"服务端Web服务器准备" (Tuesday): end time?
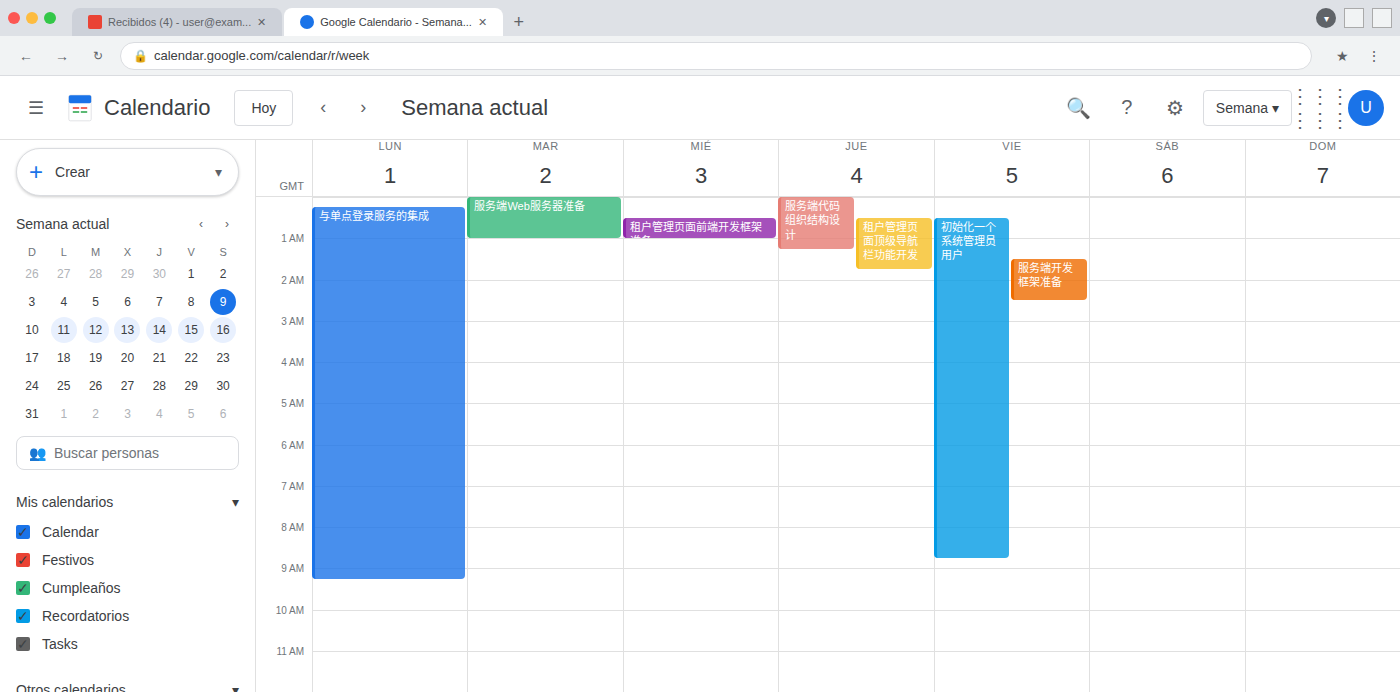
1:00 AM